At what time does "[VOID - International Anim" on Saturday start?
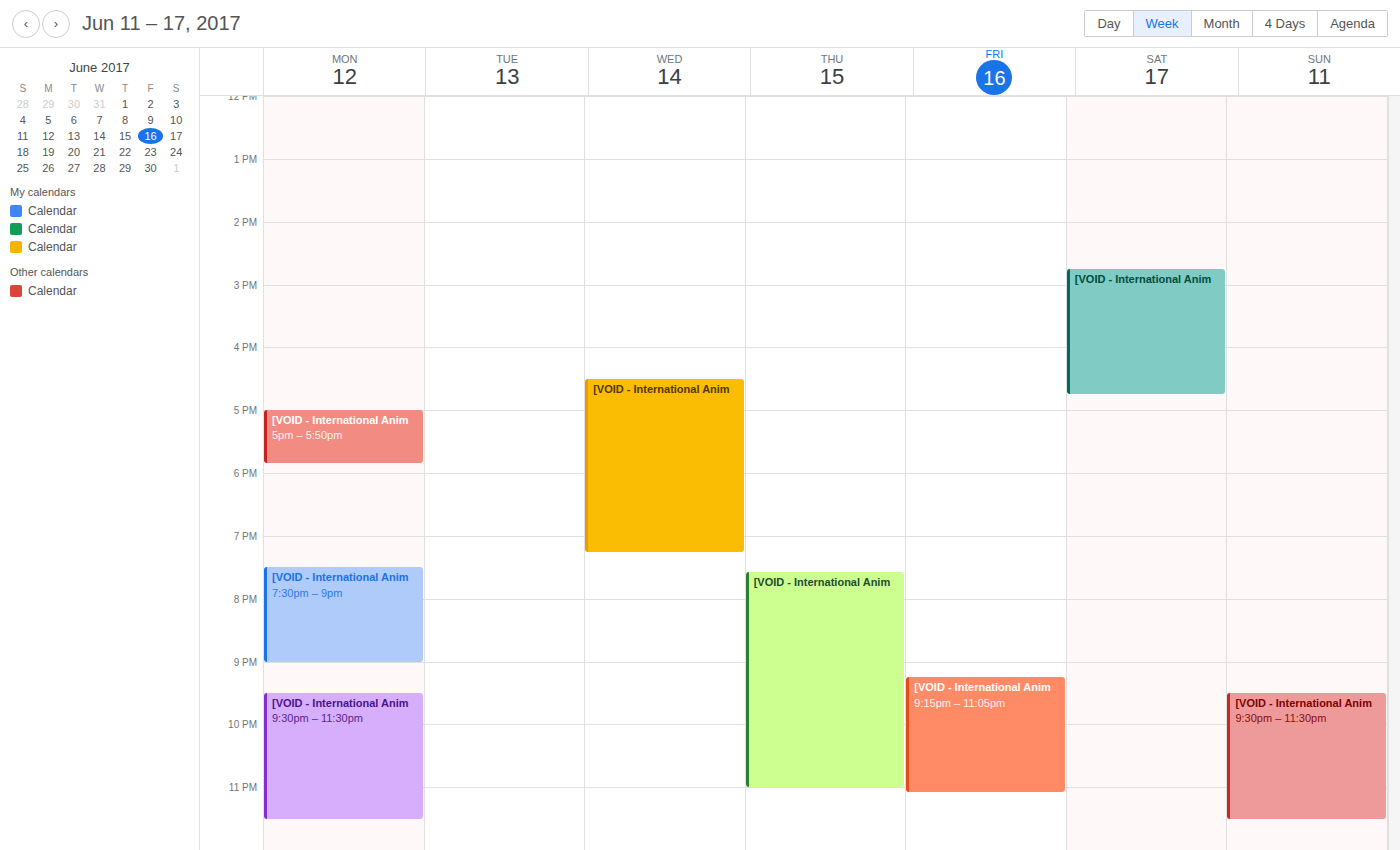
2:45 PM